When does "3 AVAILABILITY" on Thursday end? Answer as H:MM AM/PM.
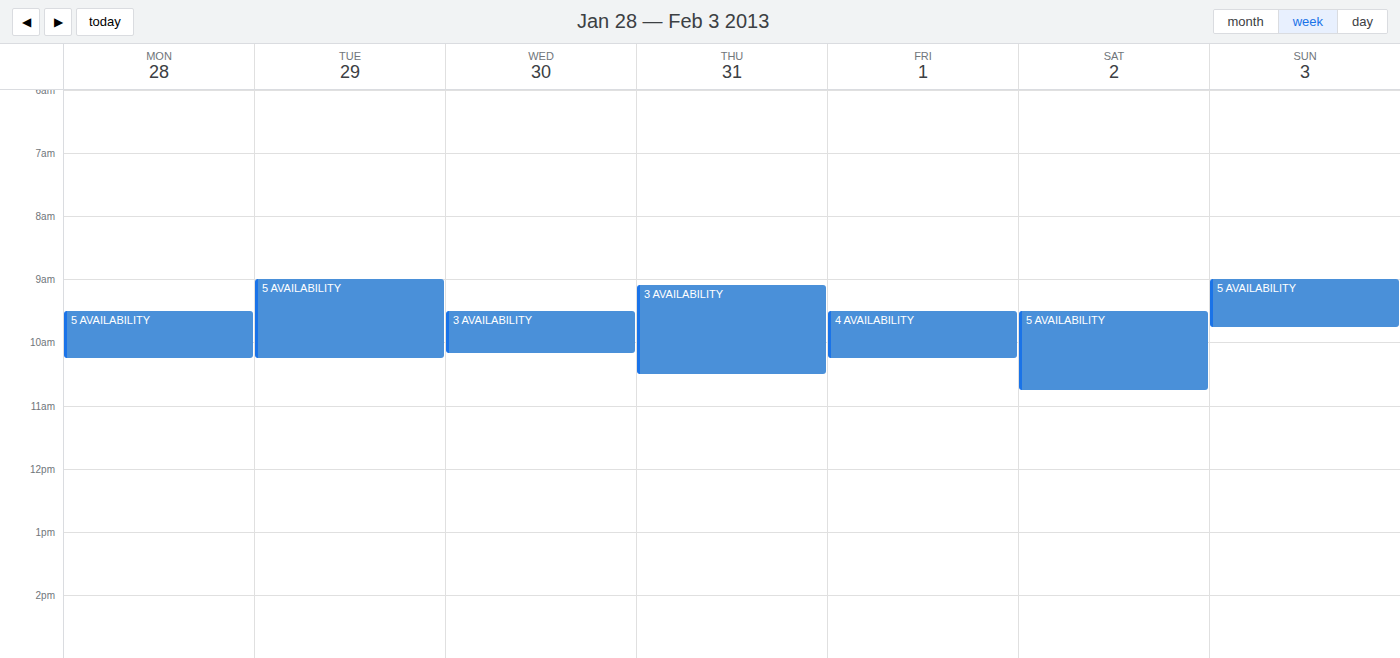
10:30 AM